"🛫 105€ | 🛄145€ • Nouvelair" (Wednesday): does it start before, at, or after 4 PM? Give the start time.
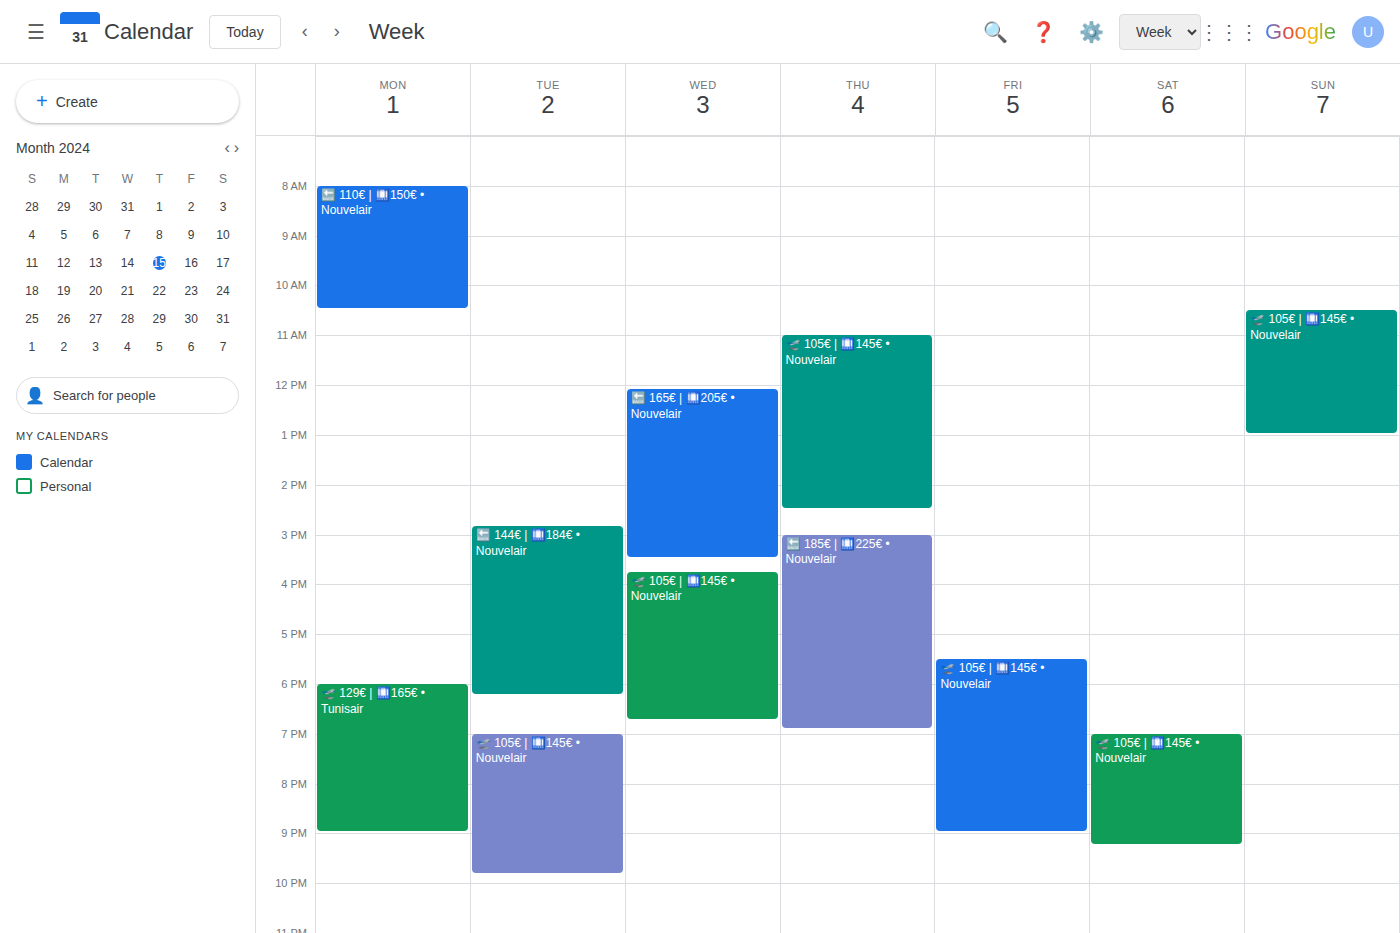
3:45 PM -- before 4 PM, 15 minutes above the 4 PM line.